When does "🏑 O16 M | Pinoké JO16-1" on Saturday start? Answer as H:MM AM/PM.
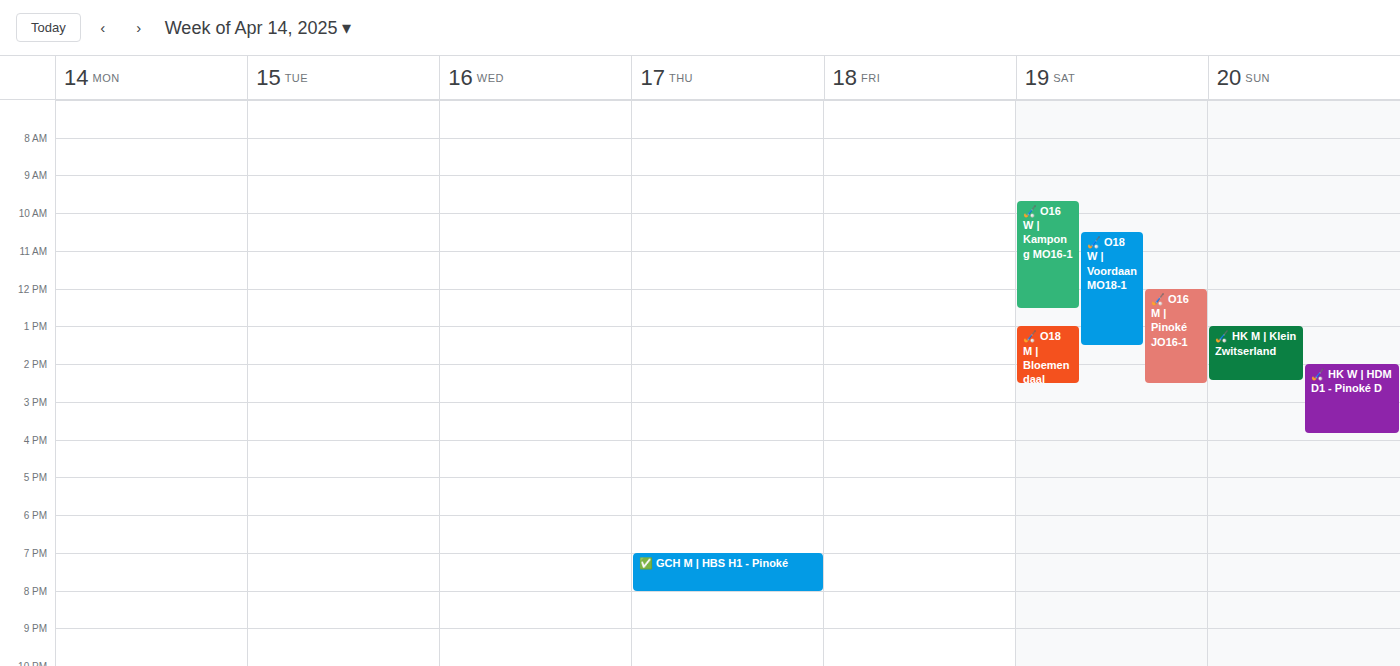
12:00 PM